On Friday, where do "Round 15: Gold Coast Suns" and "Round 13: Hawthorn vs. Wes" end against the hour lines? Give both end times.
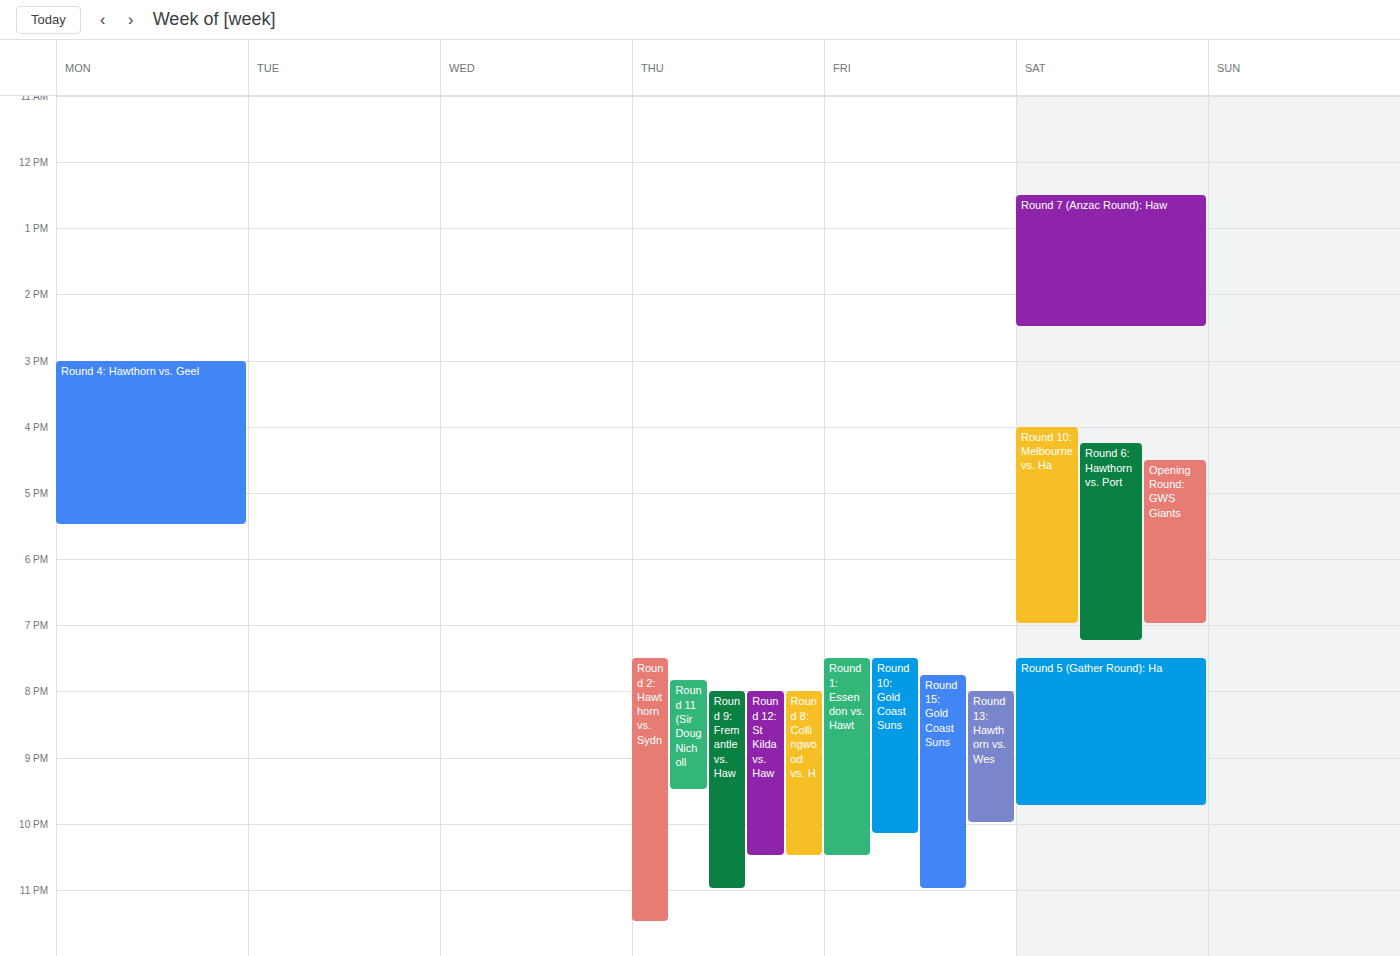
"Round 15: Gold Coast Suns": 11:00 PM, exactly on the 11 PM line. "Round 13: Hawthorn vs. Wes": 10:00 PM, exactly on the 10 PM line.